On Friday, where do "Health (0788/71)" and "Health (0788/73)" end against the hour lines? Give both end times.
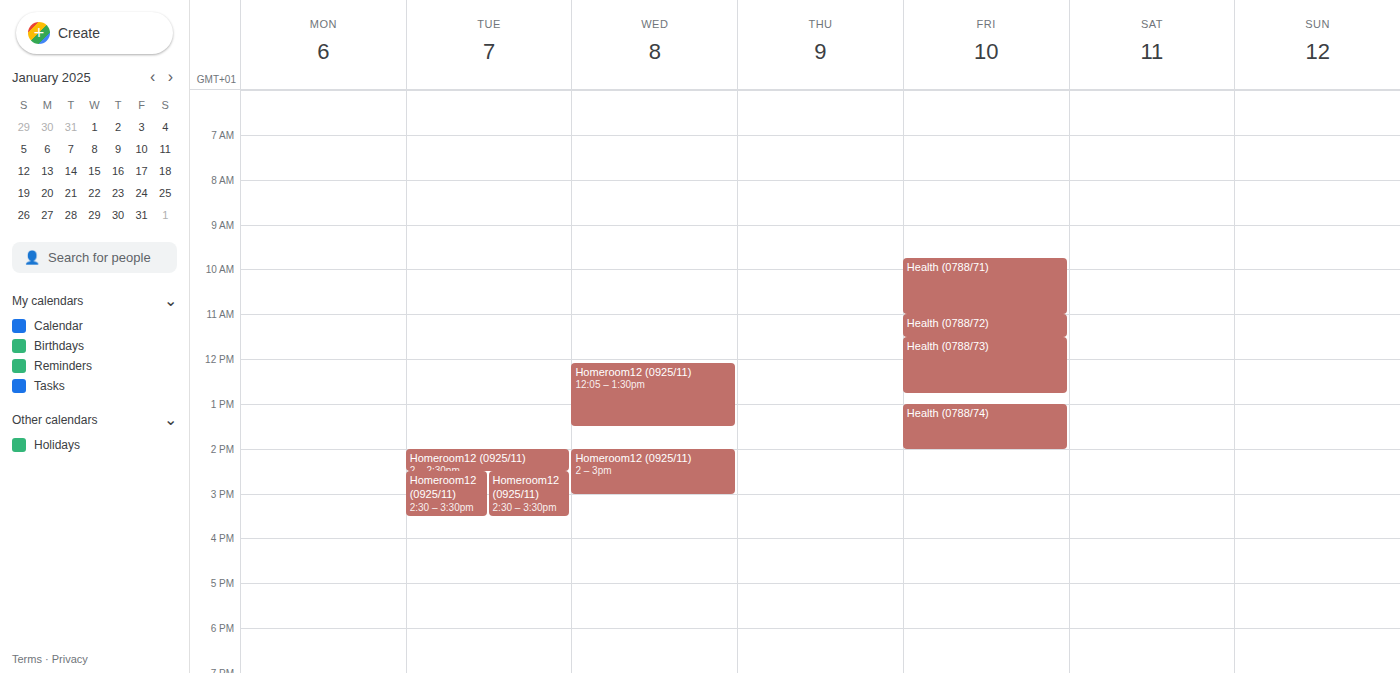
"Health (0788/71)": 11:00 AM, exactly on the 11 AM line. "Health (0788/73)": 12:45 PM, neither: three quarters of the way from the 12 PM line to the 1 PM line.